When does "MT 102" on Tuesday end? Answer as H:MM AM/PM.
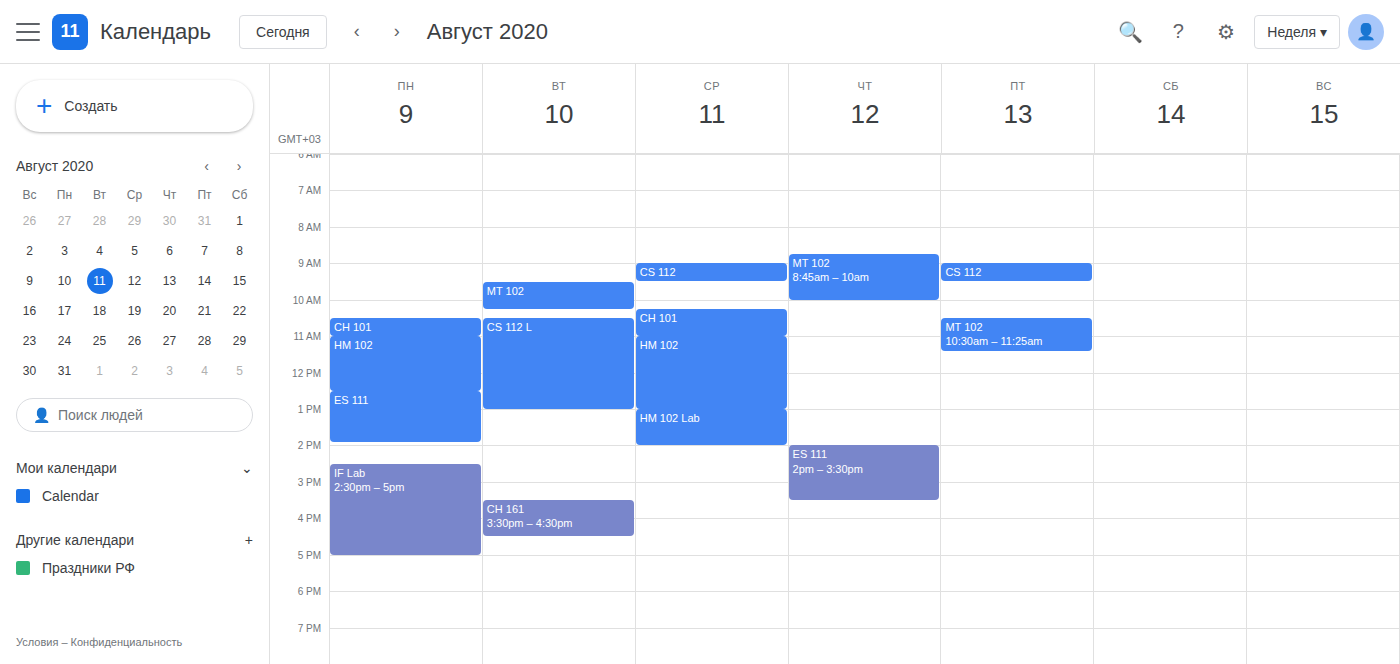
10:15 AM